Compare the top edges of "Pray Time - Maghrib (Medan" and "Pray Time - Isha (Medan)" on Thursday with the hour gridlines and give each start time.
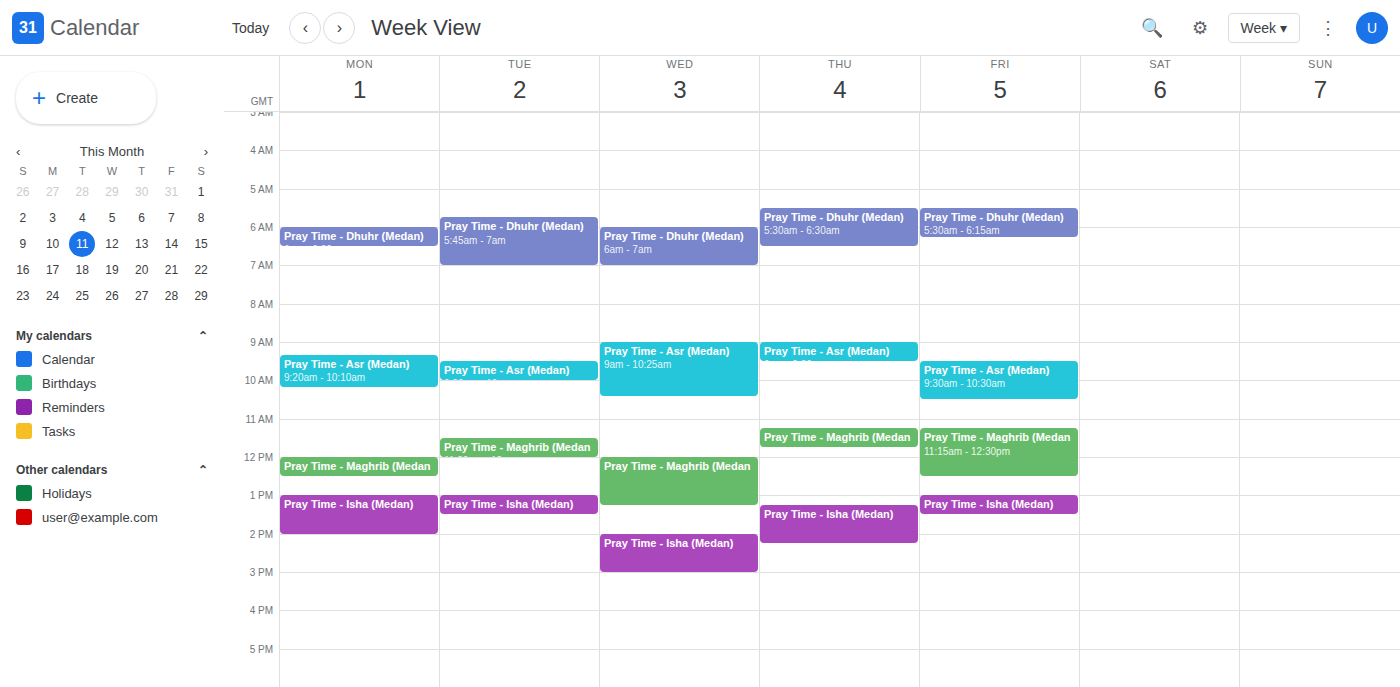
"Pray Time - Maghrib (Medan": 11:15 AM, neither: a quarter of the way from the 11 AM line to the 12 PM line. "Pray Time - Isha (Medan)": 1:15 PM, neither: a quarter of the way from the 1 PM line to the 2 PM line.